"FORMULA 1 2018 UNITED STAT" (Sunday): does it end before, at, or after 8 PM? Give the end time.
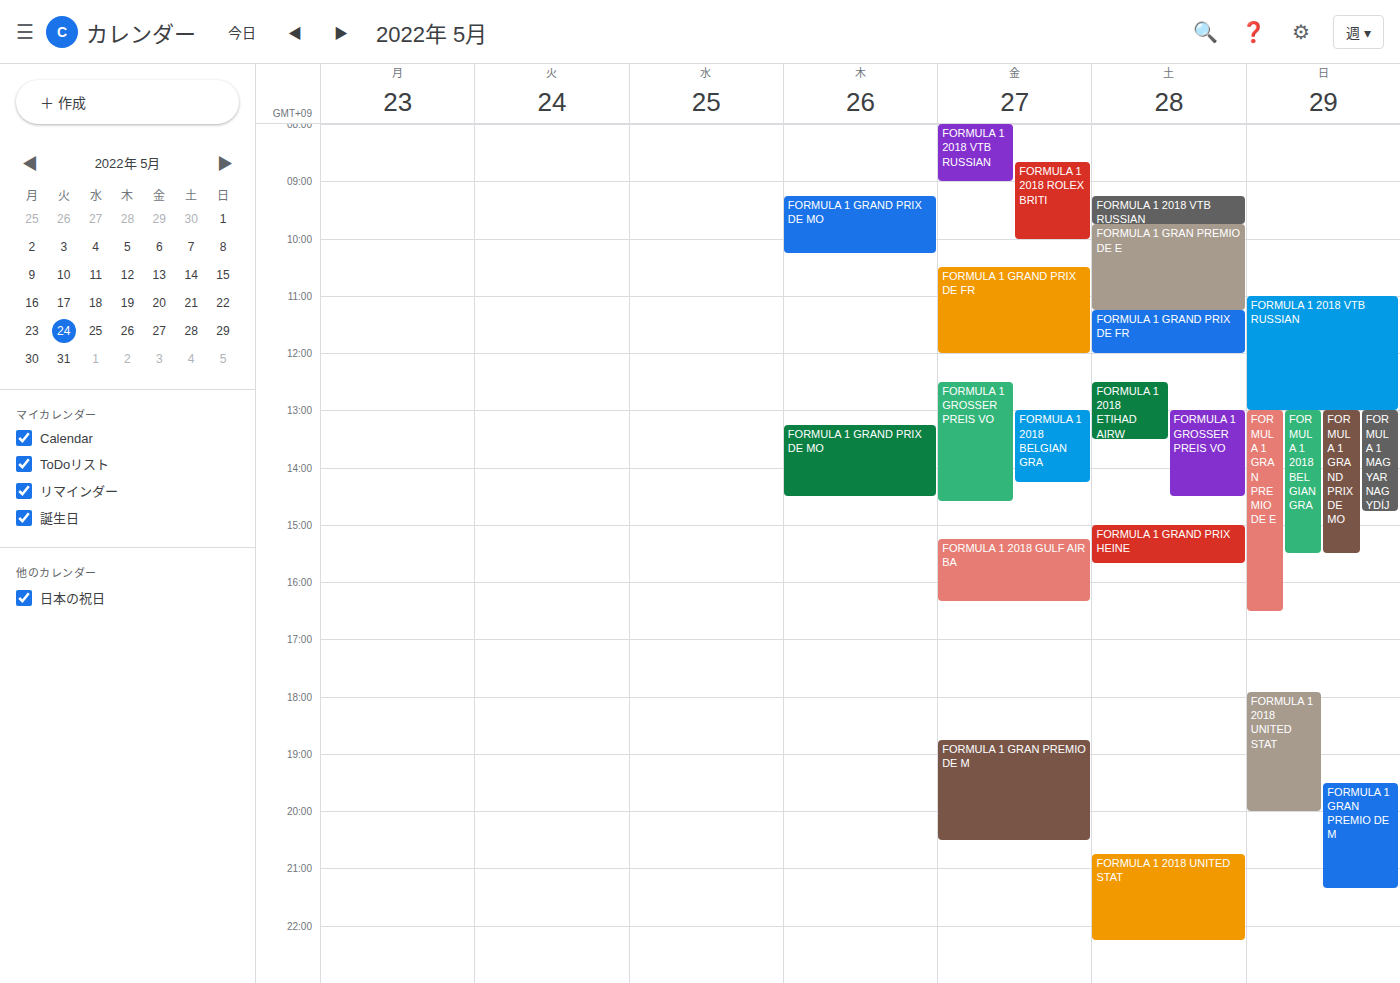
8:00 PM -- exactly at 8 PM, on the 8 PM line.